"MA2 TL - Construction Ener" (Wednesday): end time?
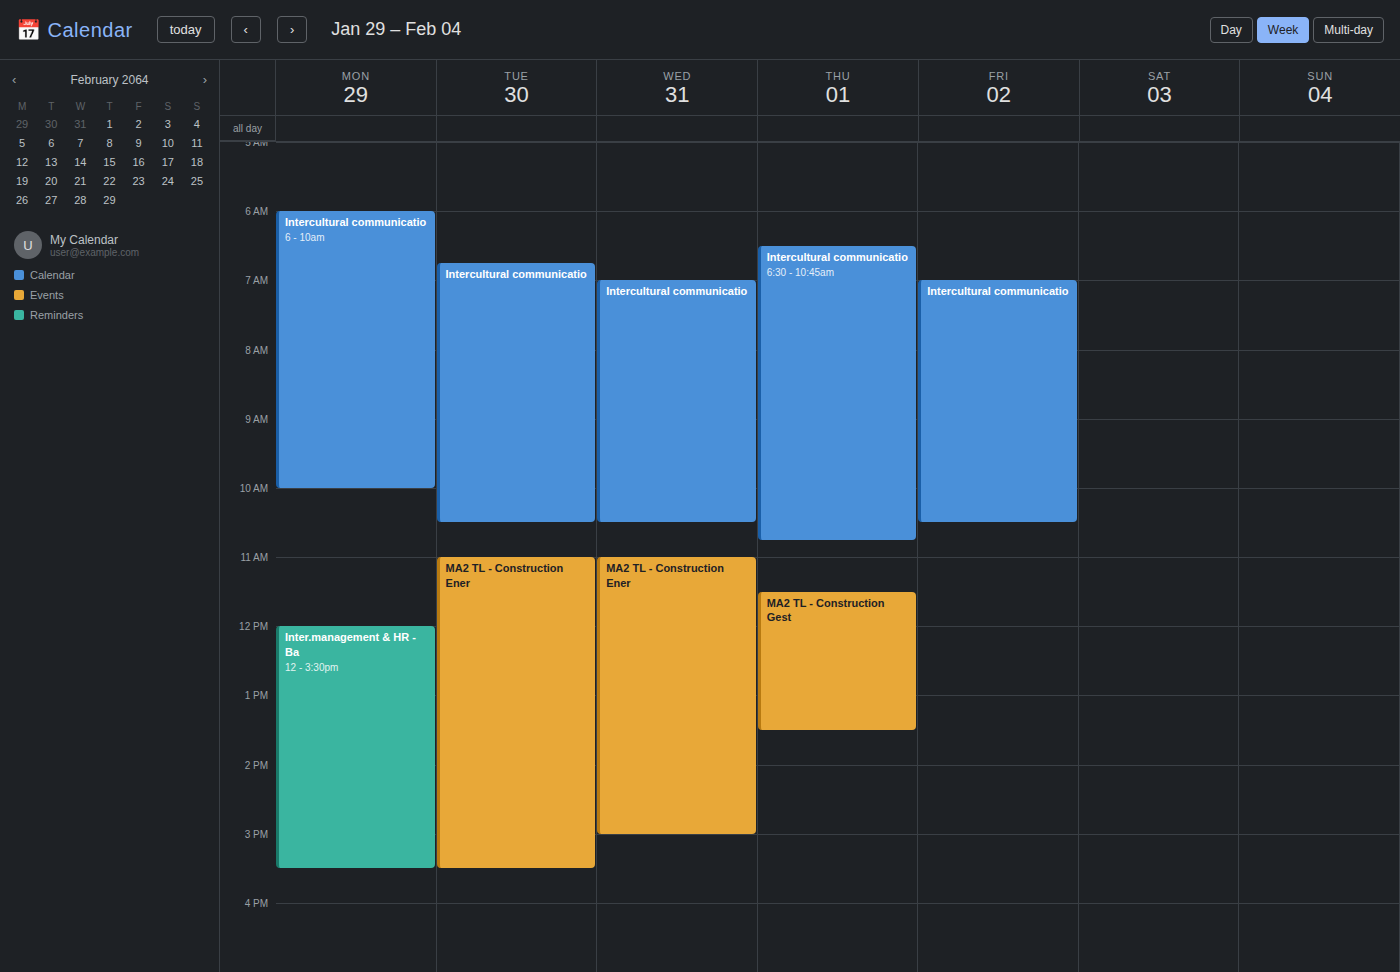
3:00 PM